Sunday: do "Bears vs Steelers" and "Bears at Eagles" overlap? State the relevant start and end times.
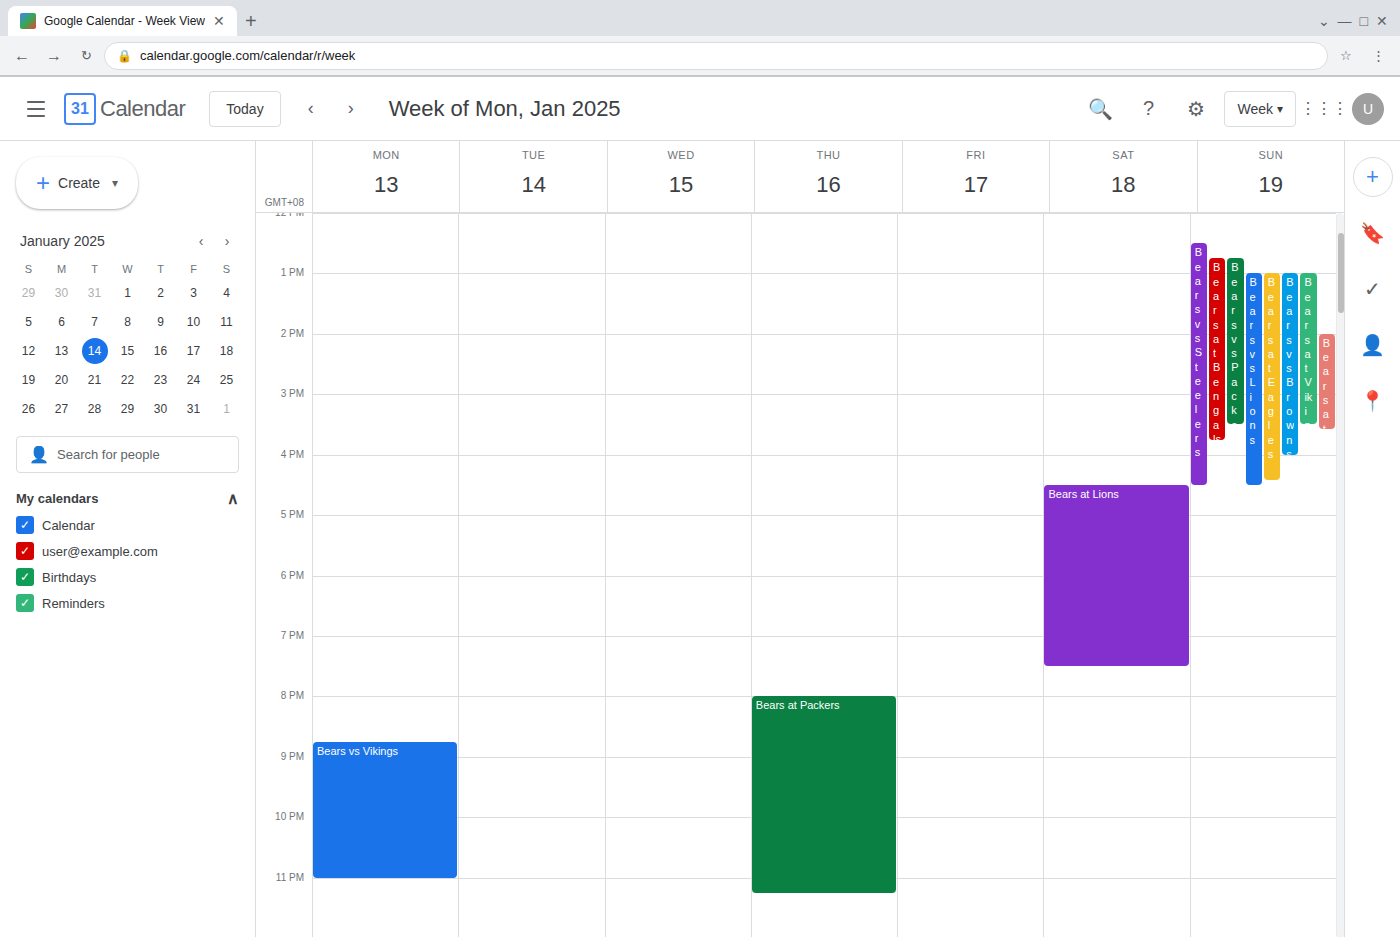
"Bears at Eagles" runs 13:00 to 16:25, inside "Bears vs Steelers" -- they overlap.